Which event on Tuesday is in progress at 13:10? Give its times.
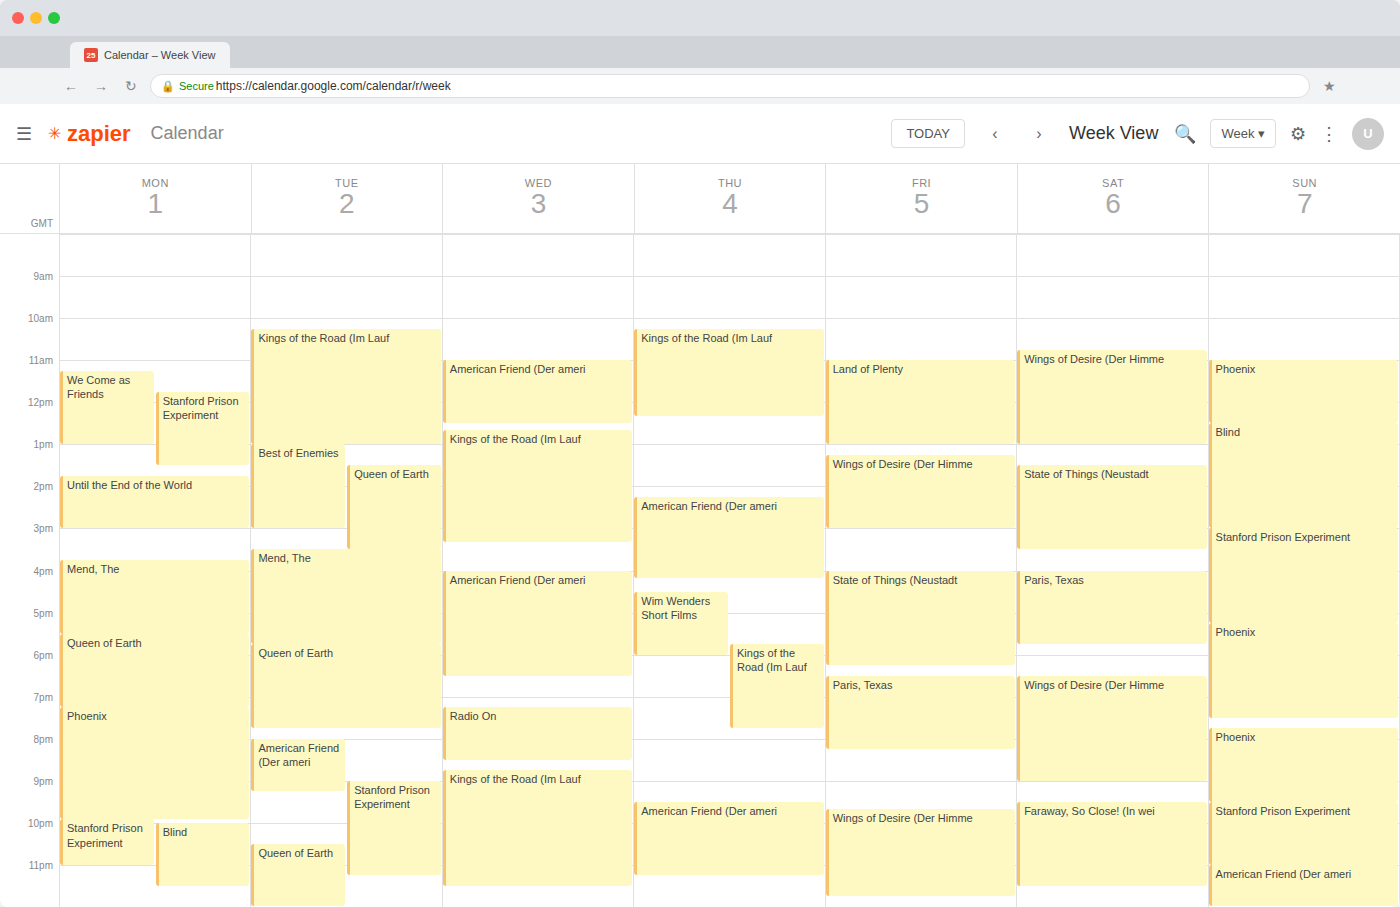
"Best of Enemies", 13:00 to 15:00